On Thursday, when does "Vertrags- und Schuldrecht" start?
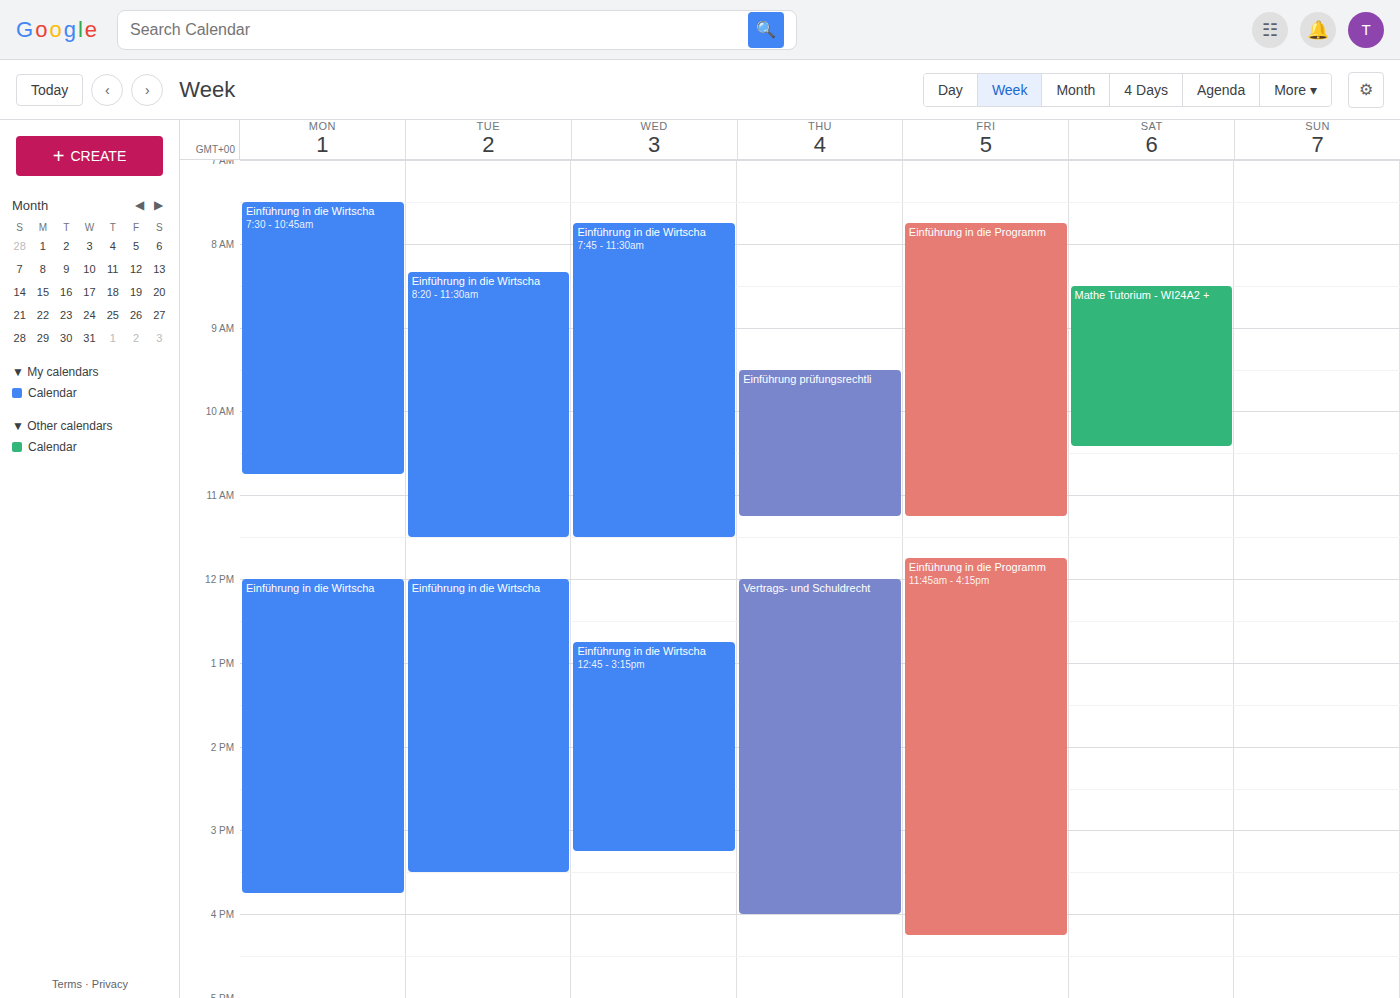
12:00 PM